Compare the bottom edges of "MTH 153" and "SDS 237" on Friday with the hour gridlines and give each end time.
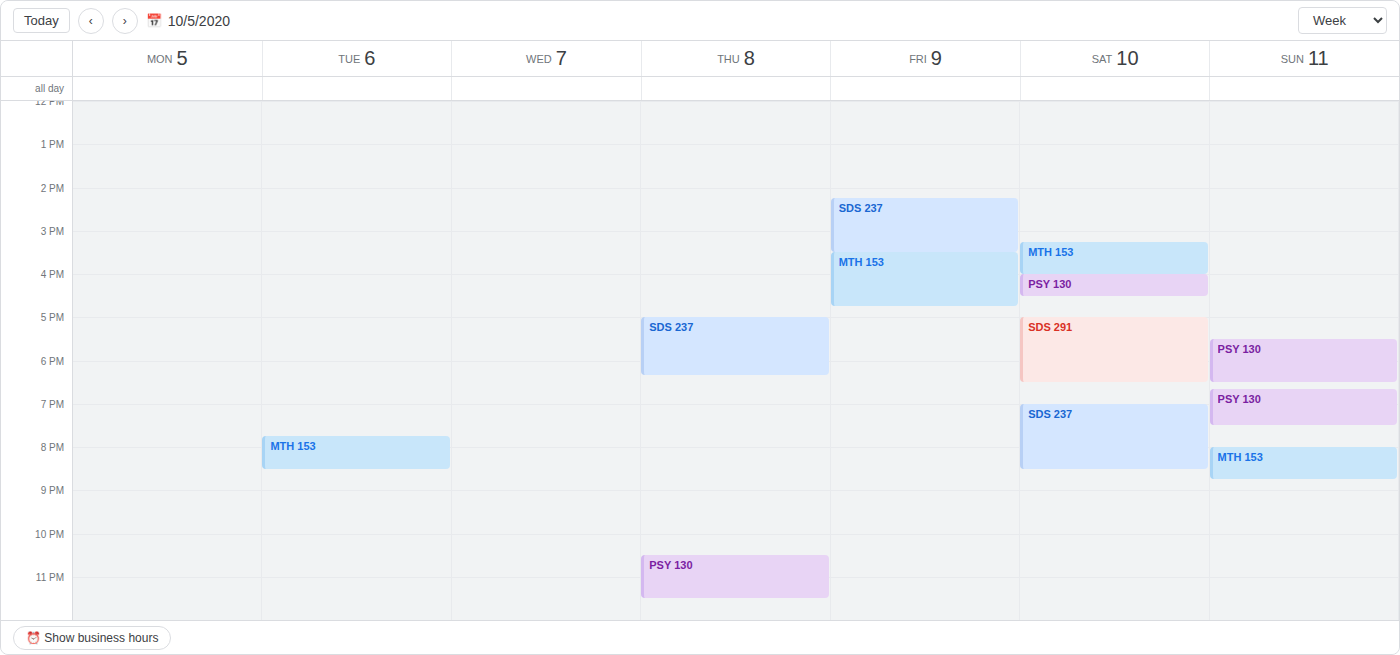
"MTH 153": 4:45 PM, neither: three quarters of the way from the 4 PM line to the 5 PM line. "SDS 237": 3:30 PM, halfway between the 3 PM and 4 PM lines.